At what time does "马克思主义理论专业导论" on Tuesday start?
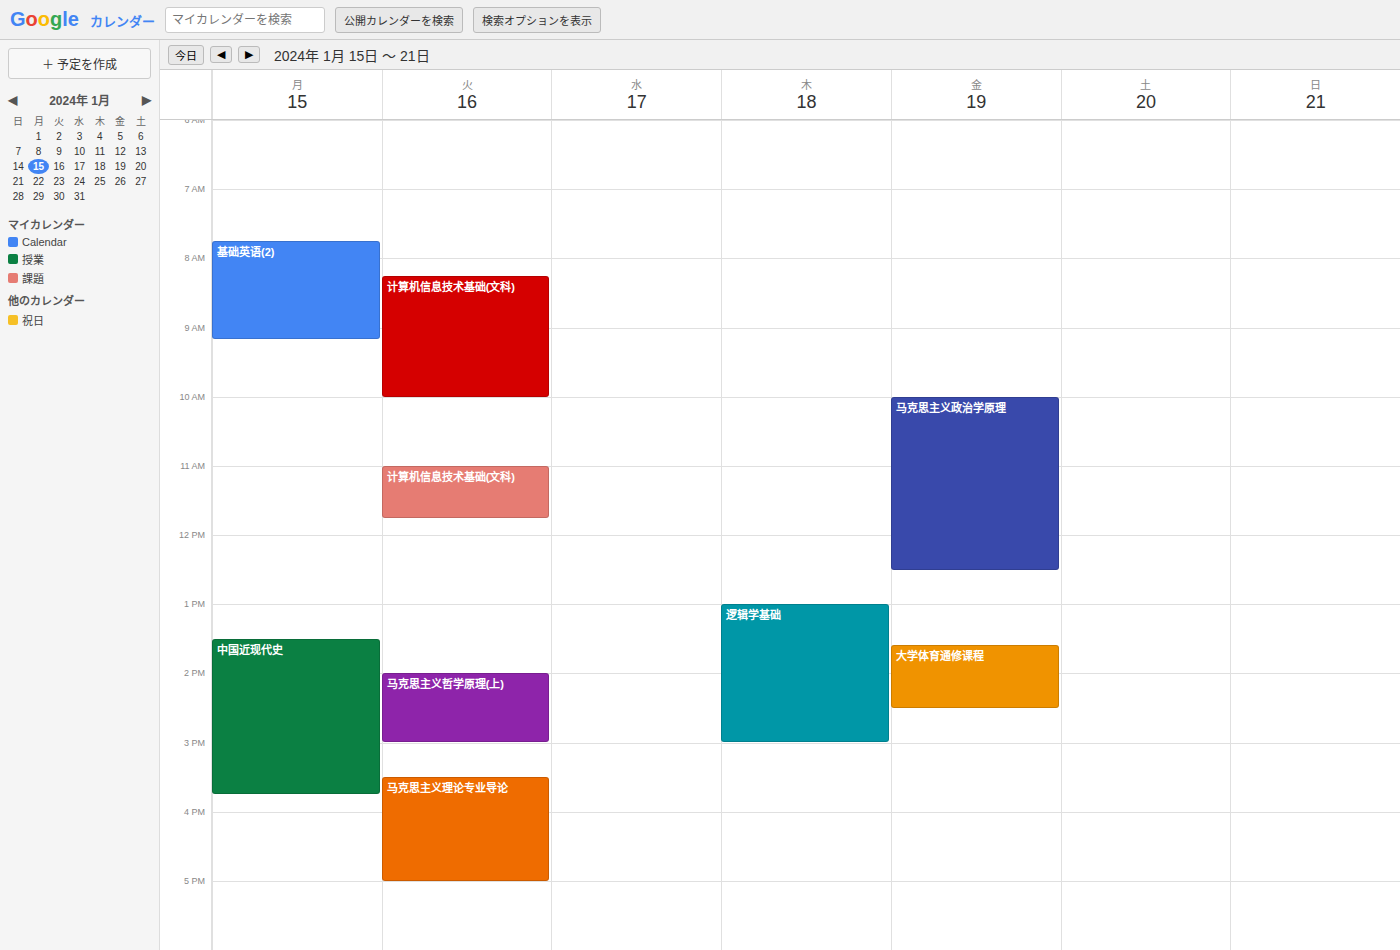
3:30 PM